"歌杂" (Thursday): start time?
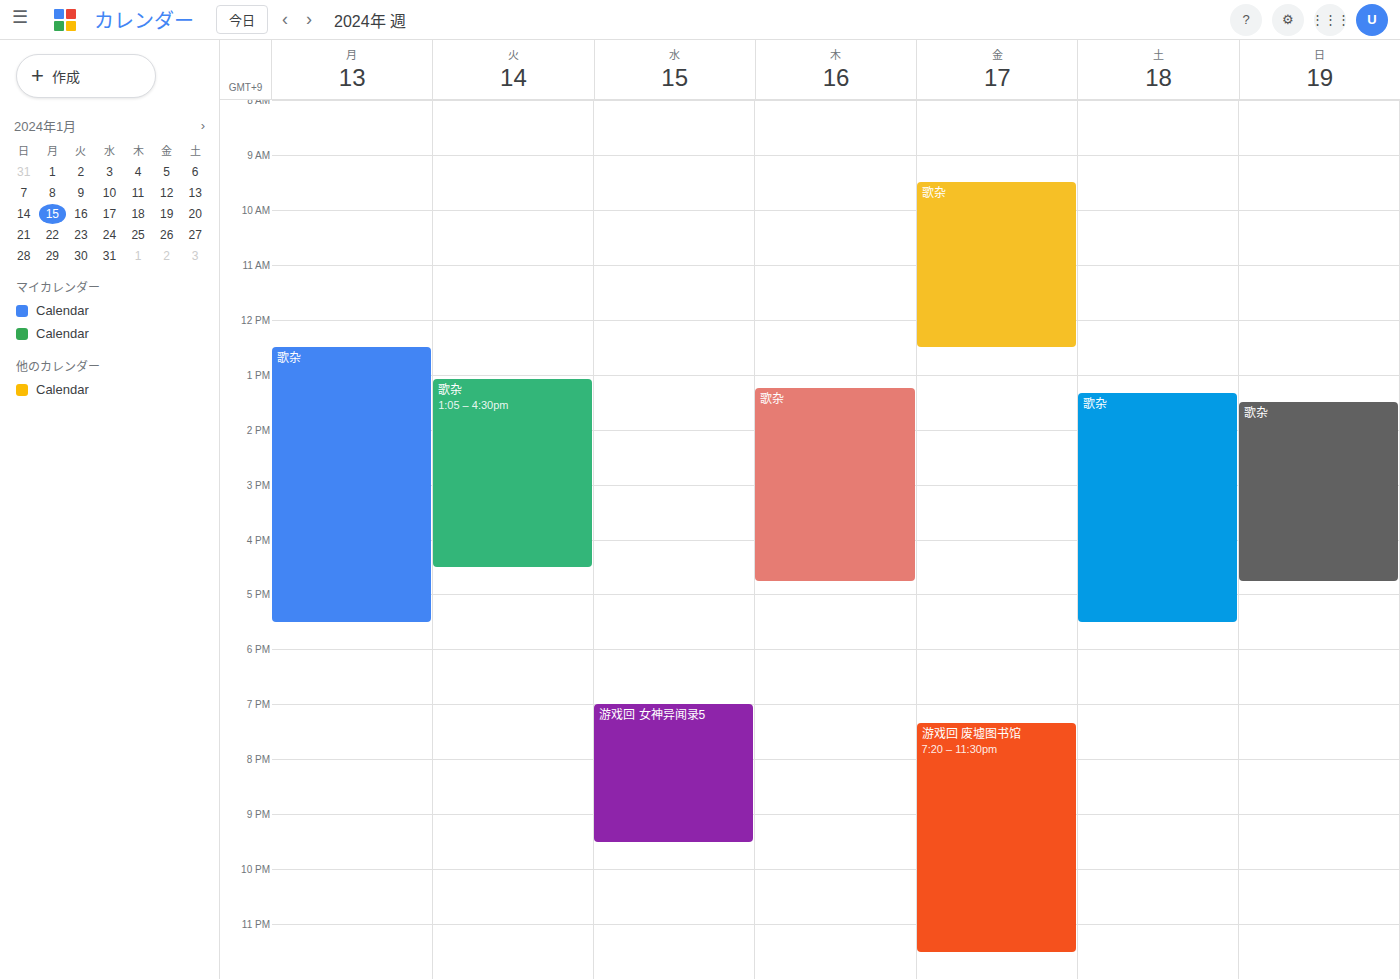
1:15 PM